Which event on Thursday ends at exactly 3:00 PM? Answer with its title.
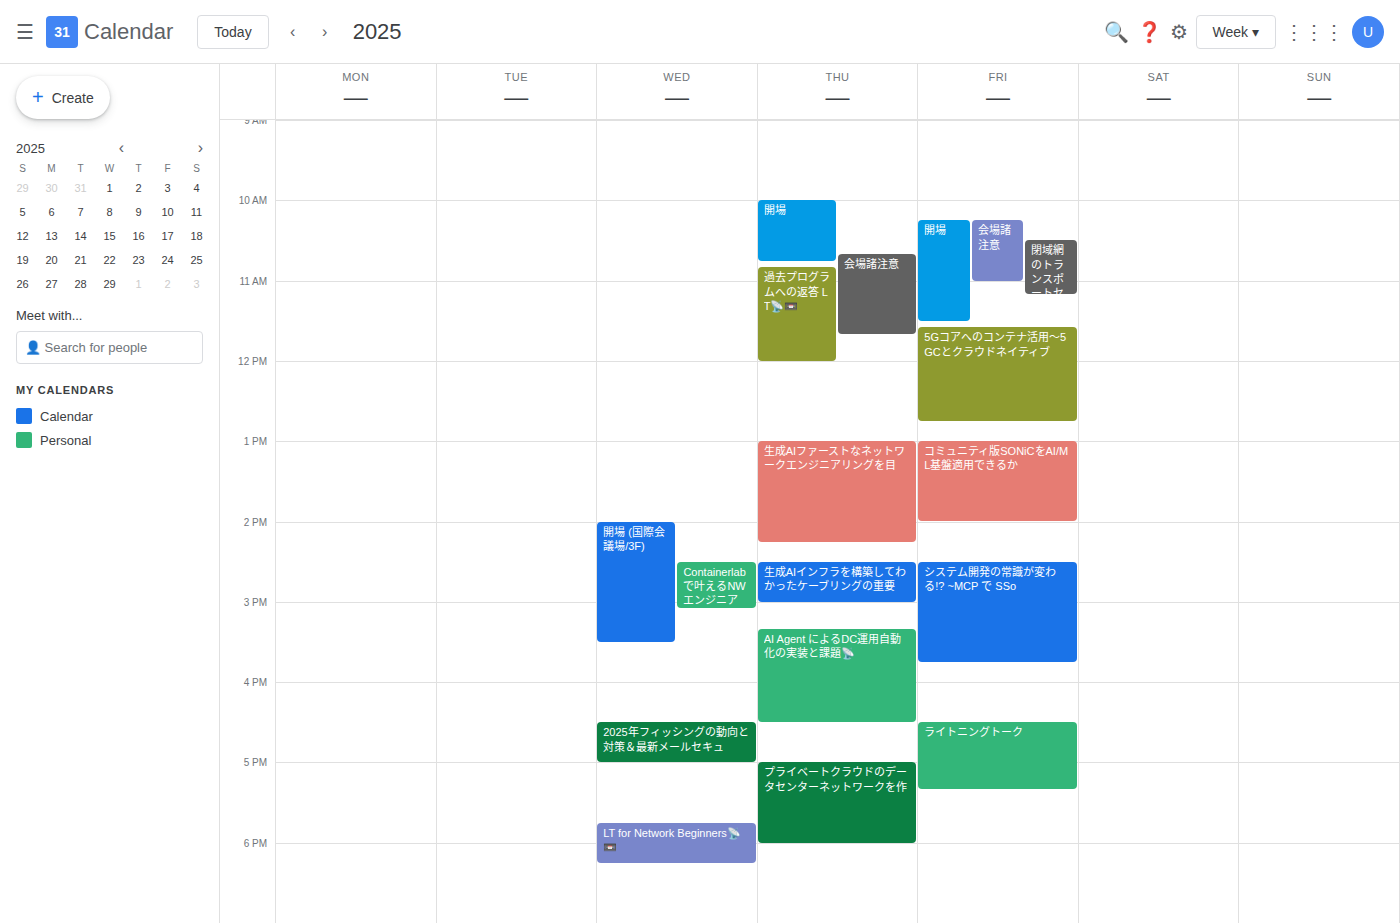
"生成AIインフラを構築してわかったケーブリングの重要"